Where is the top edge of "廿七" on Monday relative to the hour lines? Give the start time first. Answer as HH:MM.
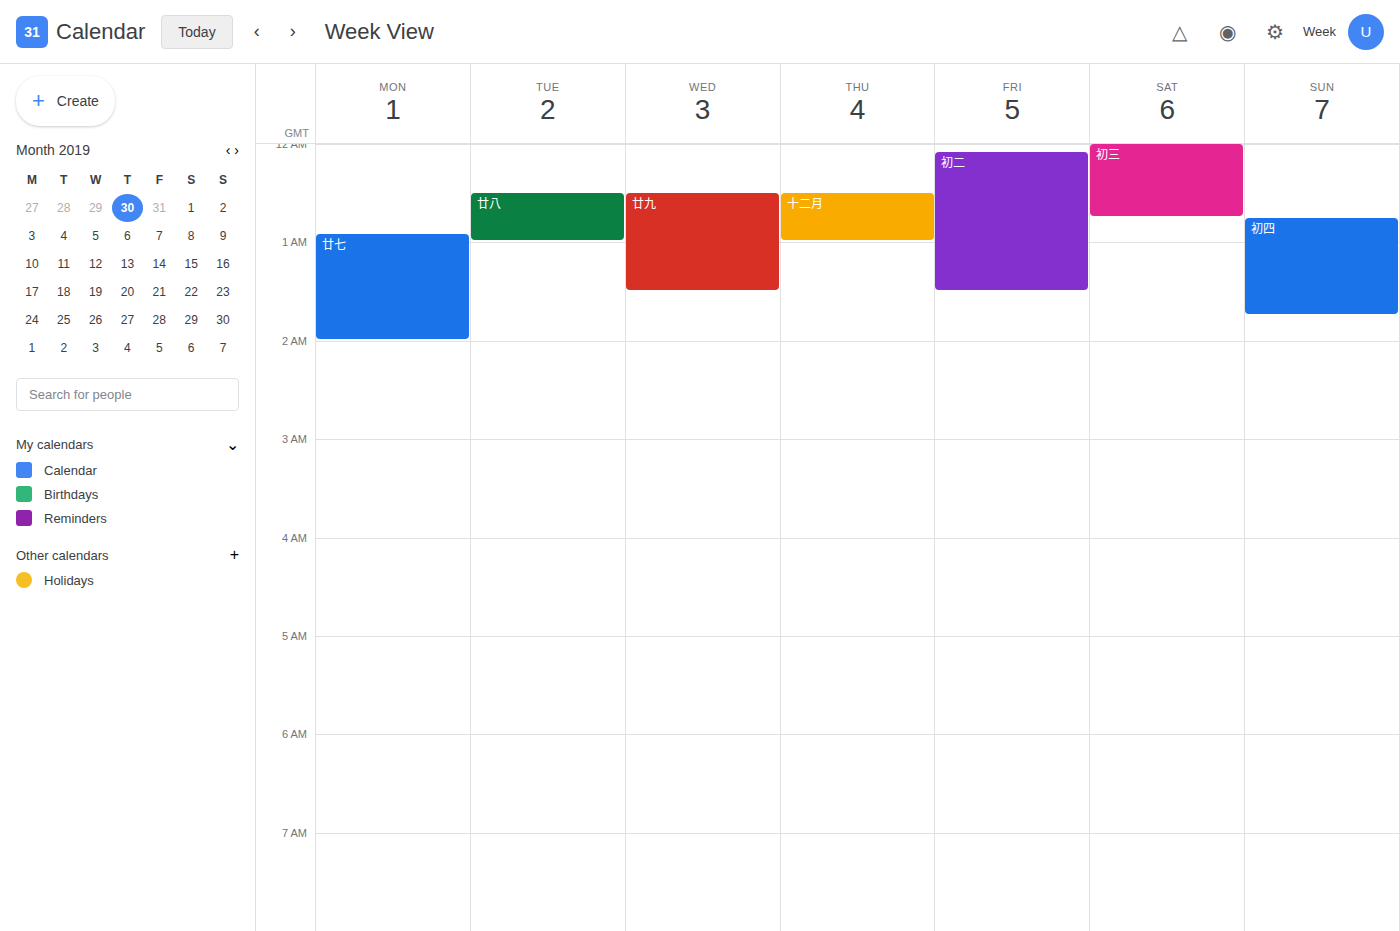
00:55 -- neither: 55 minutes below the 00:00 line and 5 minutes above the 01:00 line.